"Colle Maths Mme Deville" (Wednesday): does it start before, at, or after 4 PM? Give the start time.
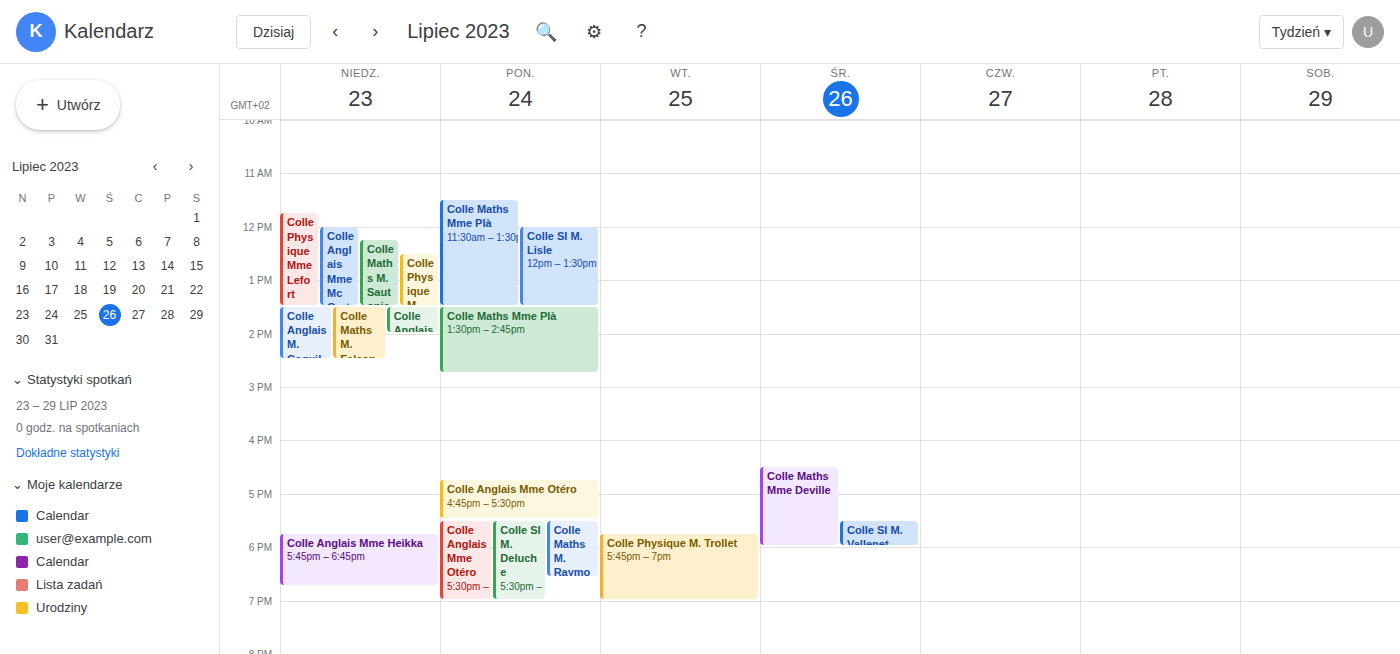
4:30 PM -- after 4 PM, 30 minutes below the 4 PM line.